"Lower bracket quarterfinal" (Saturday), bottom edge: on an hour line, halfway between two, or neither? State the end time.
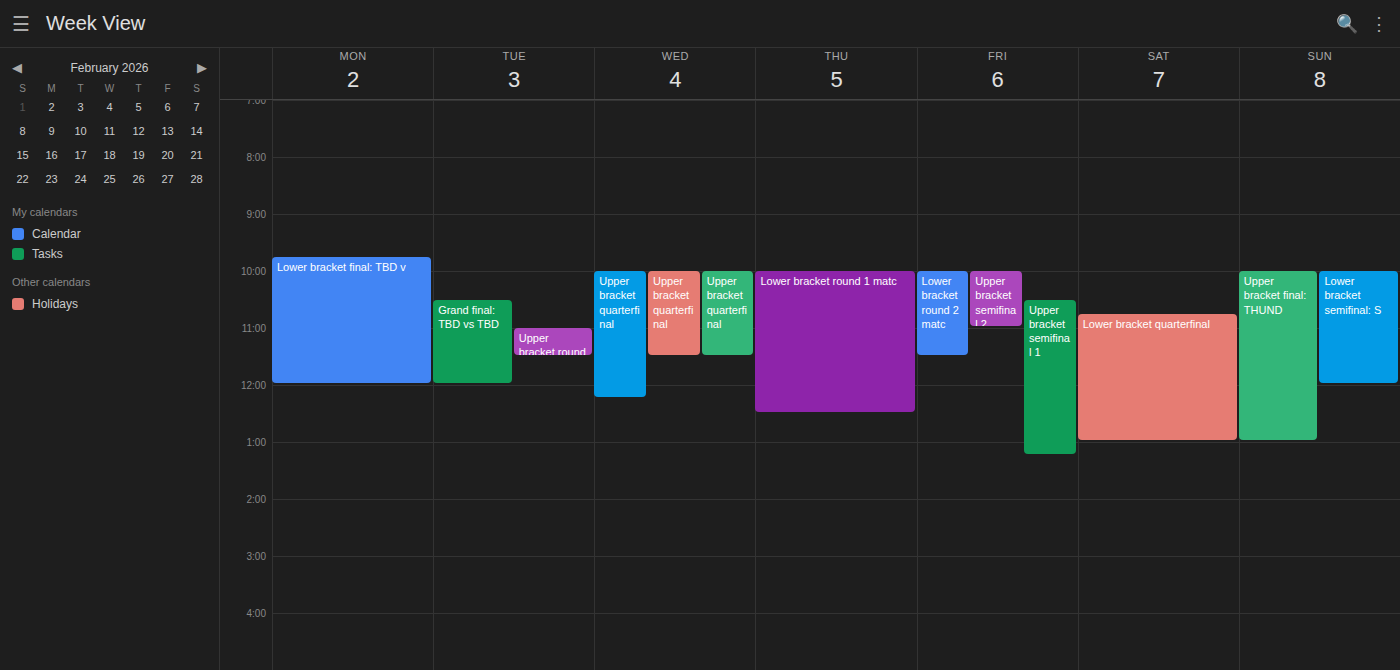
1:00 PM -- exactly on the 1 PM line.